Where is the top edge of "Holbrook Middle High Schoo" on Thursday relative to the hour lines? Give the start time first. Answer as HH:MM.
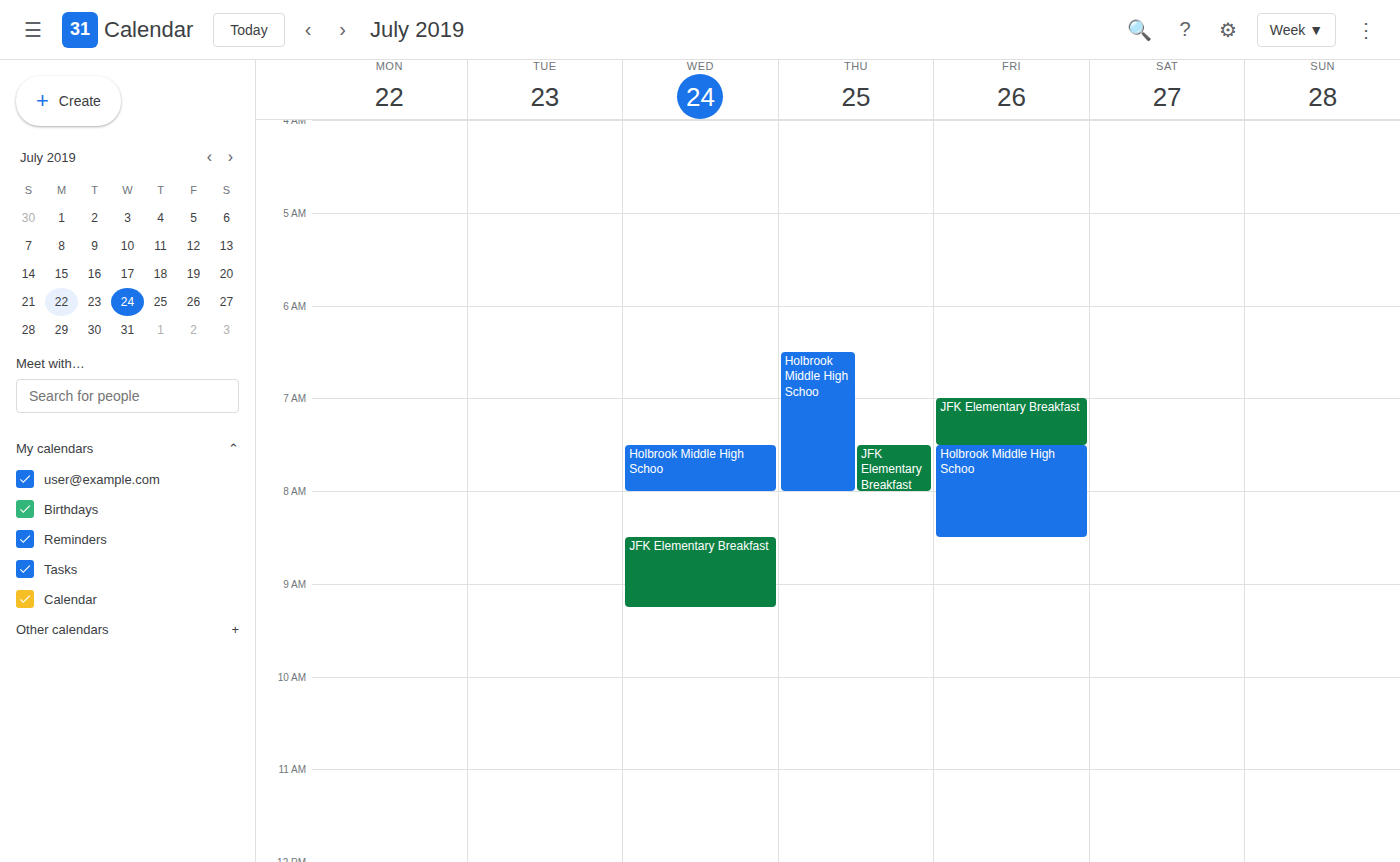
06:30 -- halfway between the 06:00 and 07:00 lines.